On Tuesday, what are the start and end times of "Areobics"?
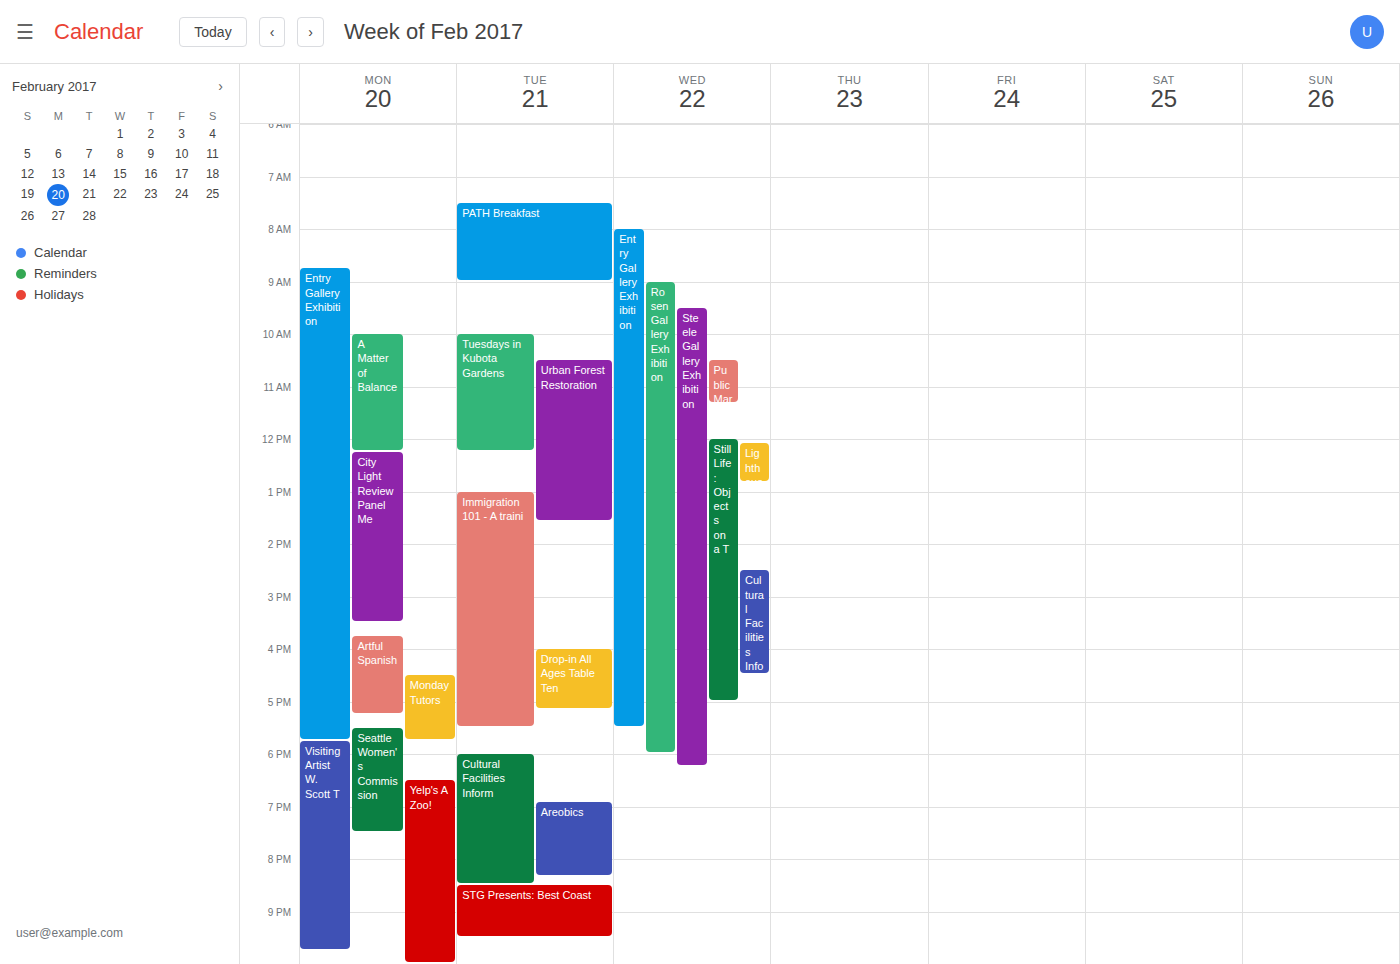
6:55 PM to 8:20 PM